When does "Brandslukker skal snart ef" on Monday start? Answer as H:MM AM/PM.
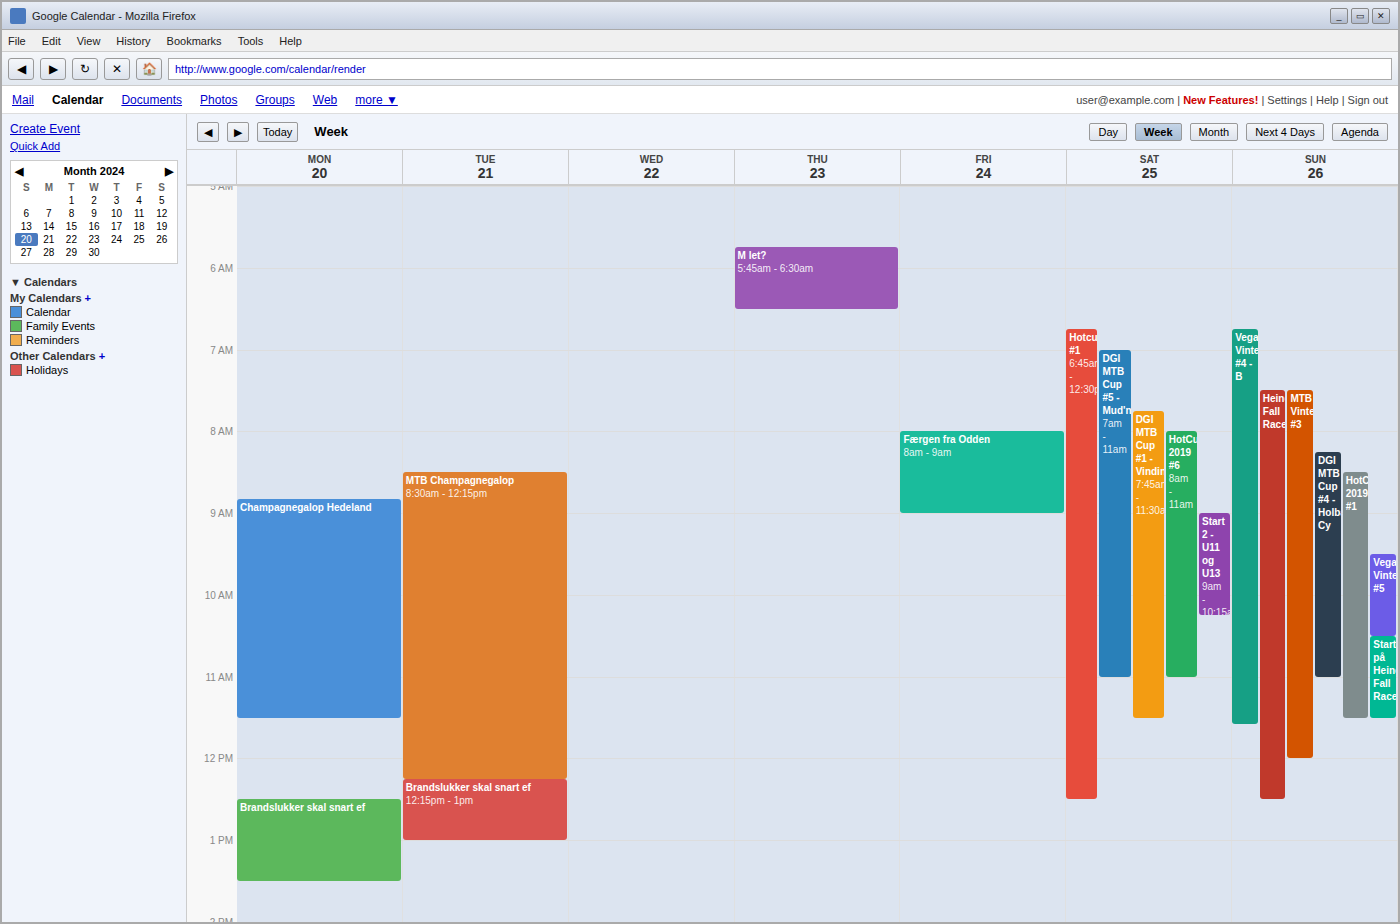
12:30 PM